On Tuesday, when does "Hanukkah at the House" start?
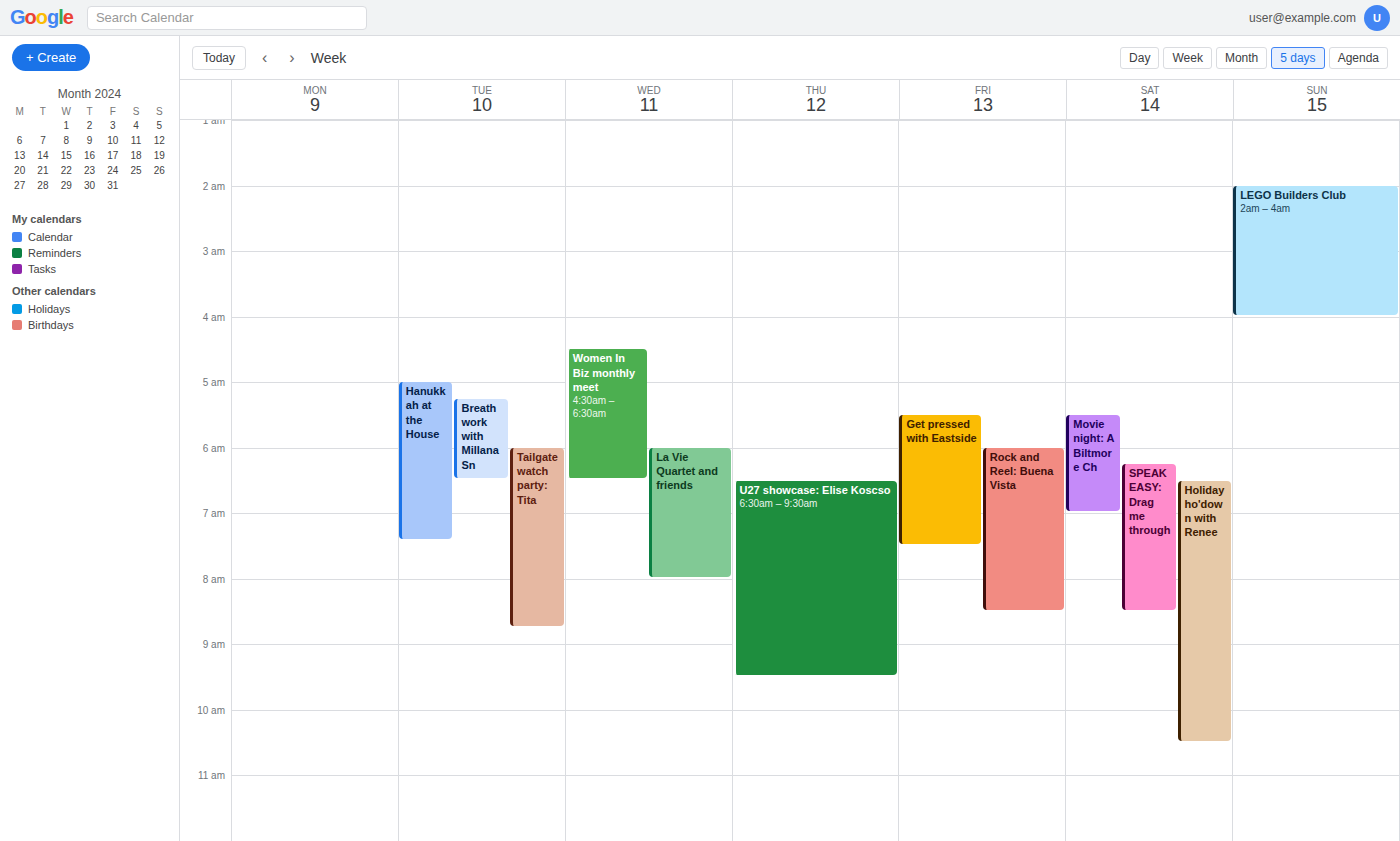
5:00 AM